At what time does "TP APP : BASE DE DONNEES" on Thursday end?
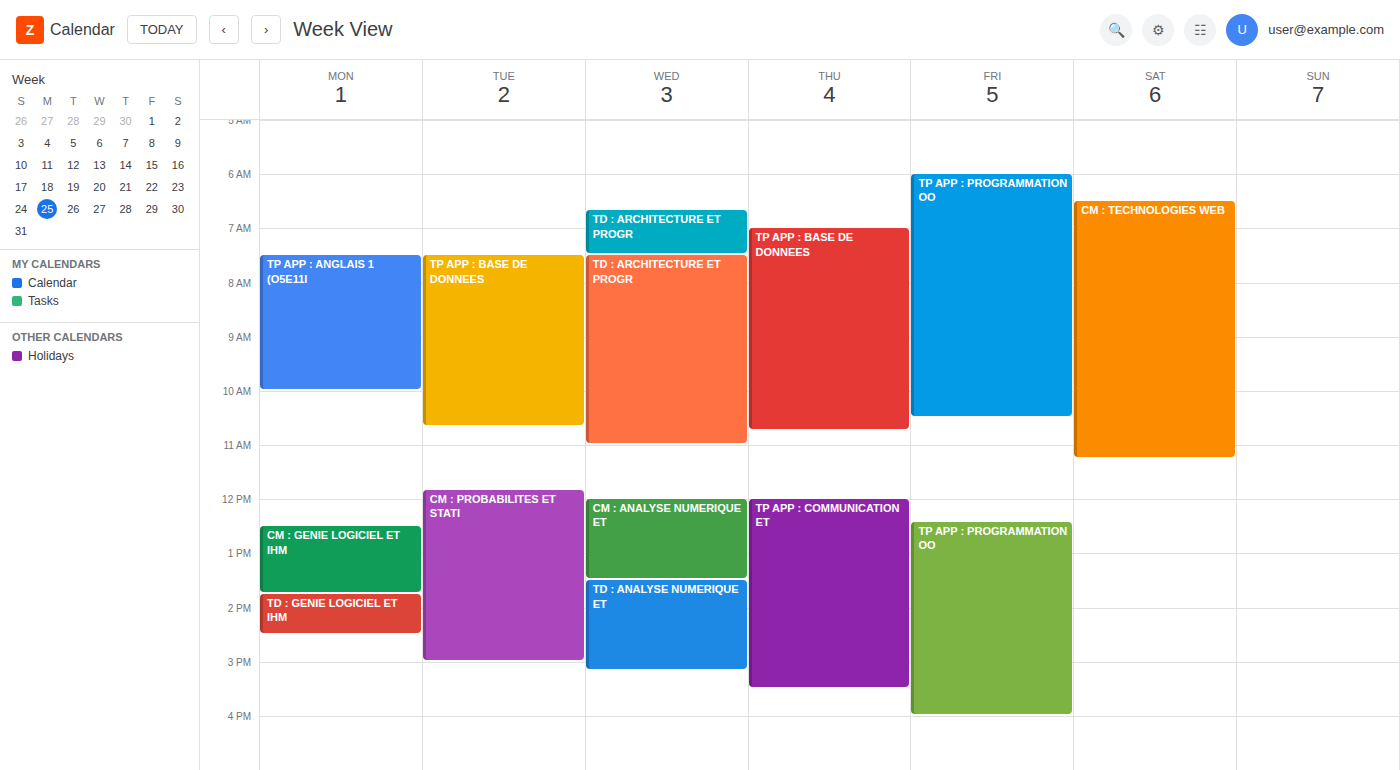
10:45 AM